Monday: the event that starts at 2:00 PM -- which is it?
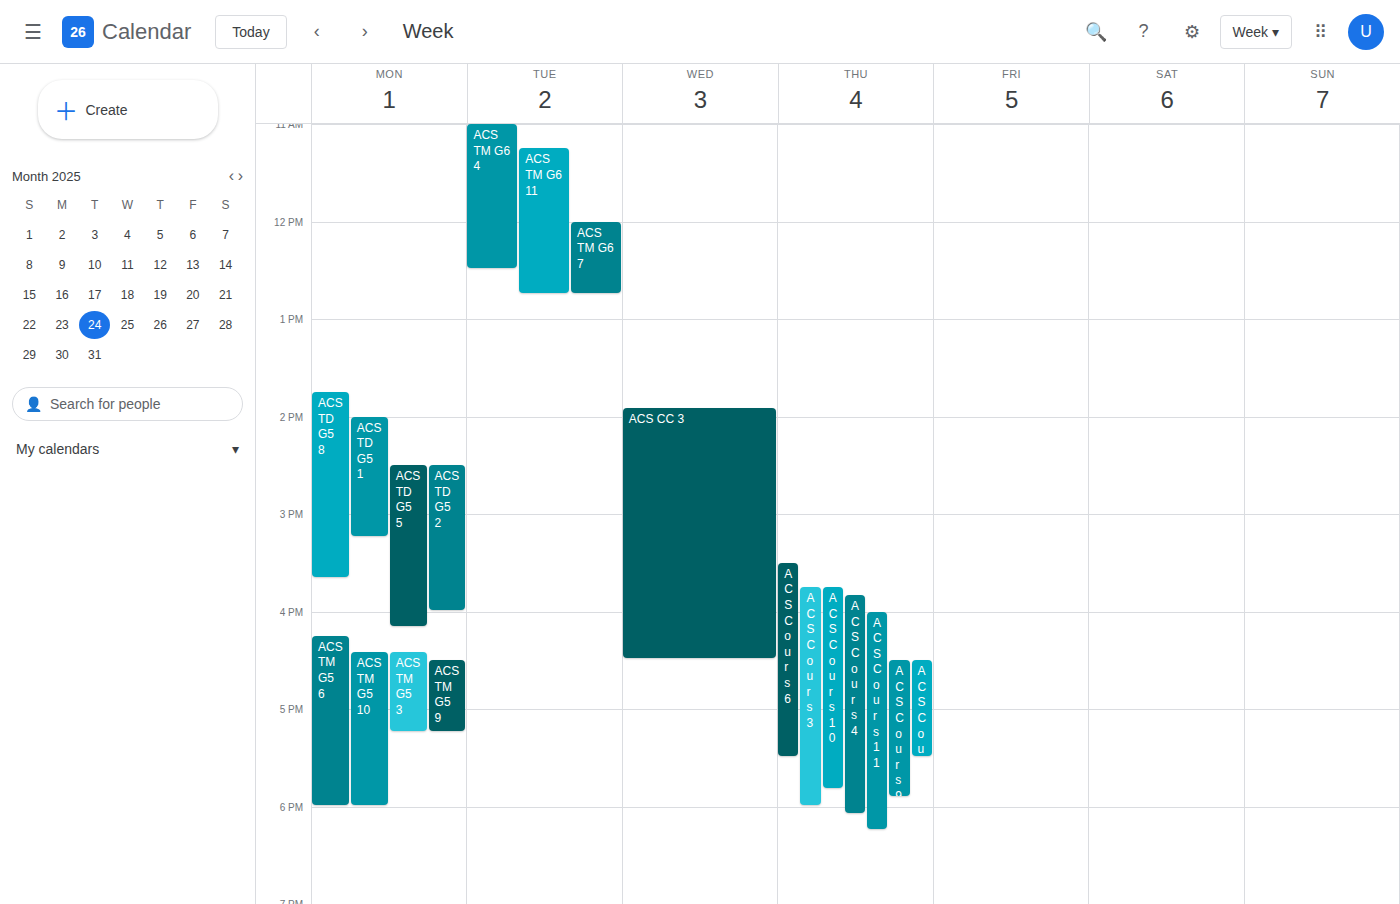
"ACS TD G5 1"